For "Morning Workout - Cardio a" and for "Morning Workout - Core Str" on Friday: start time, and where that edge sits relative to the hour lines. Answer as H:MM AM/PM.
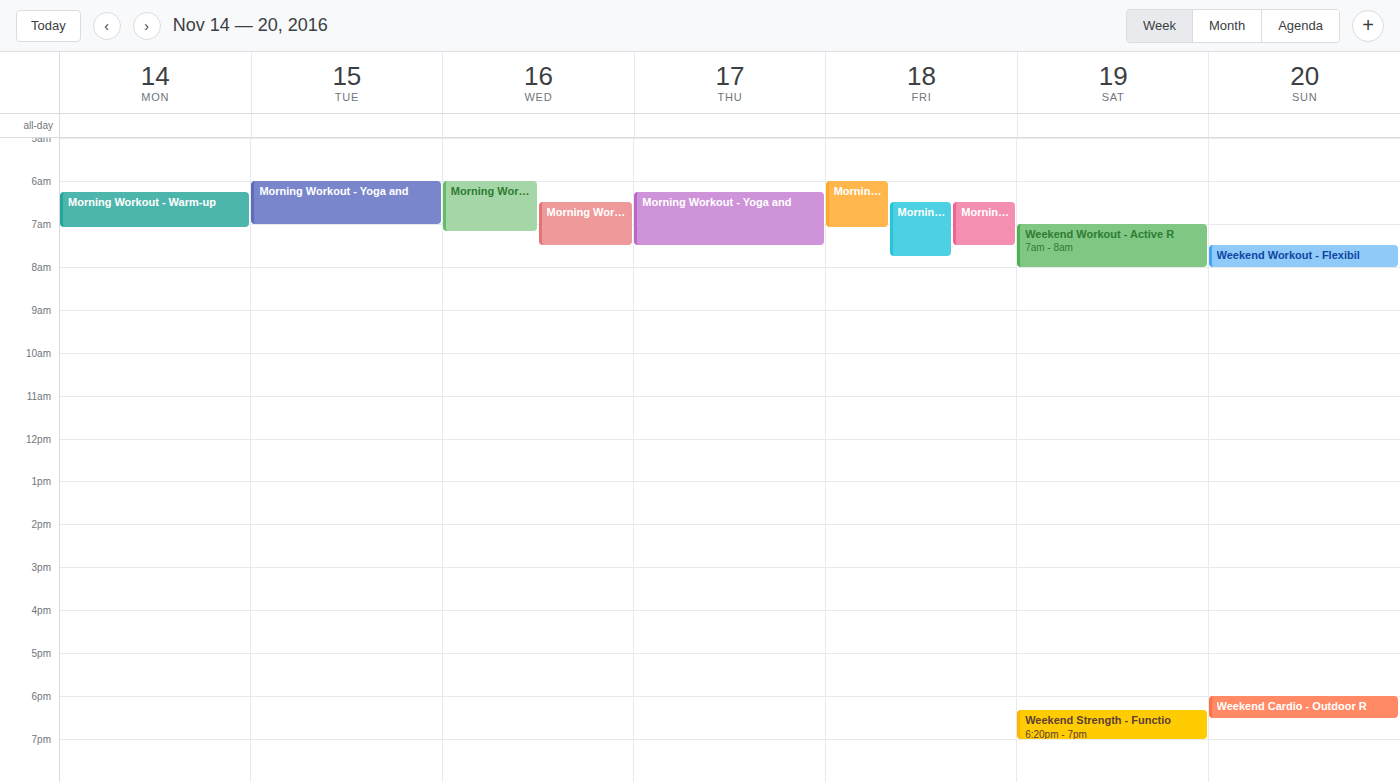
"Morning Workout - Cardio a": 6:00 AM, exactly on the 6 AM line. "Morning Workout - Core Str": 6:30 AM, halfway between the 6 AM and 7 AM lines.